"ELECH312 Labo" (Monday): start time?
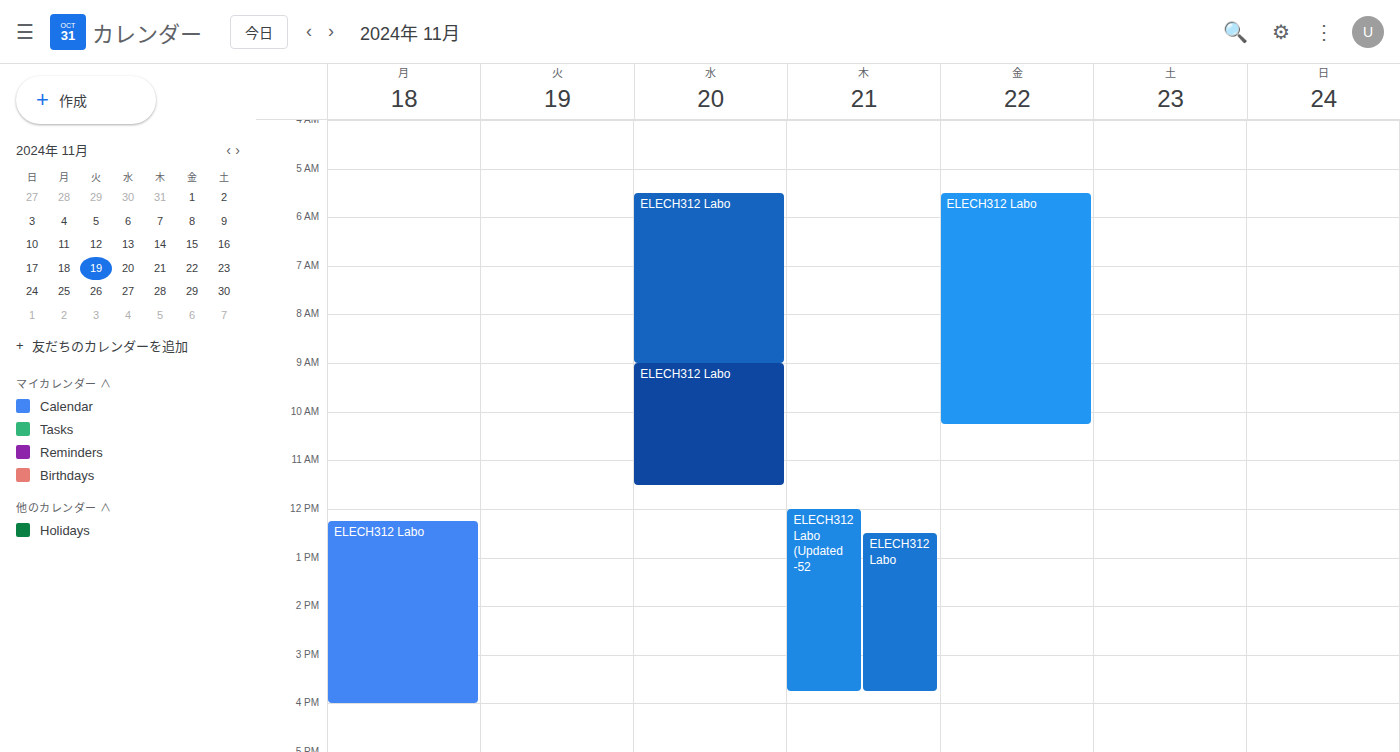
12:15 PM